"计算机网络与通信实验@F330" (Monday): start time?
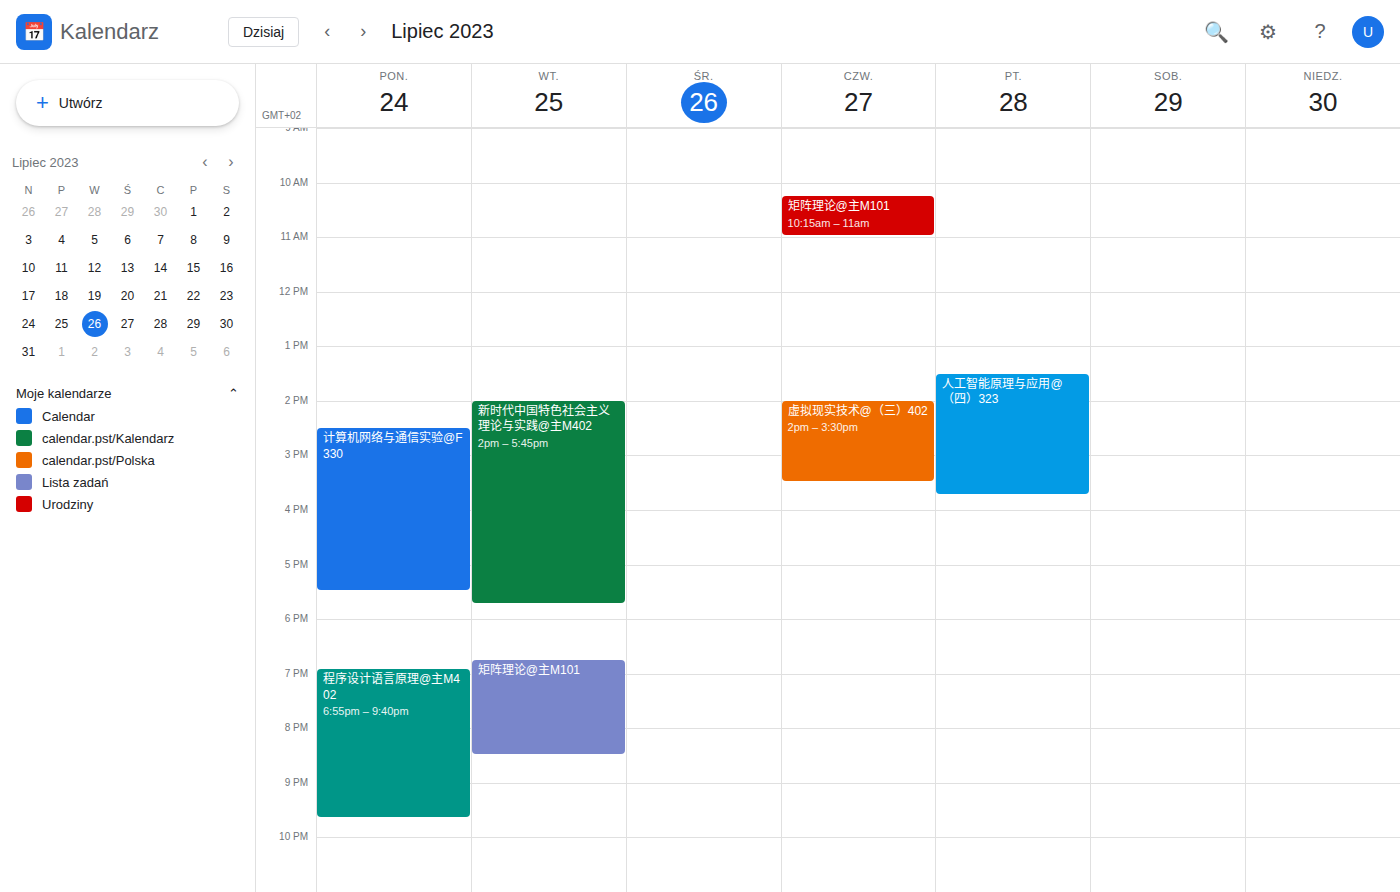
2:30 PM